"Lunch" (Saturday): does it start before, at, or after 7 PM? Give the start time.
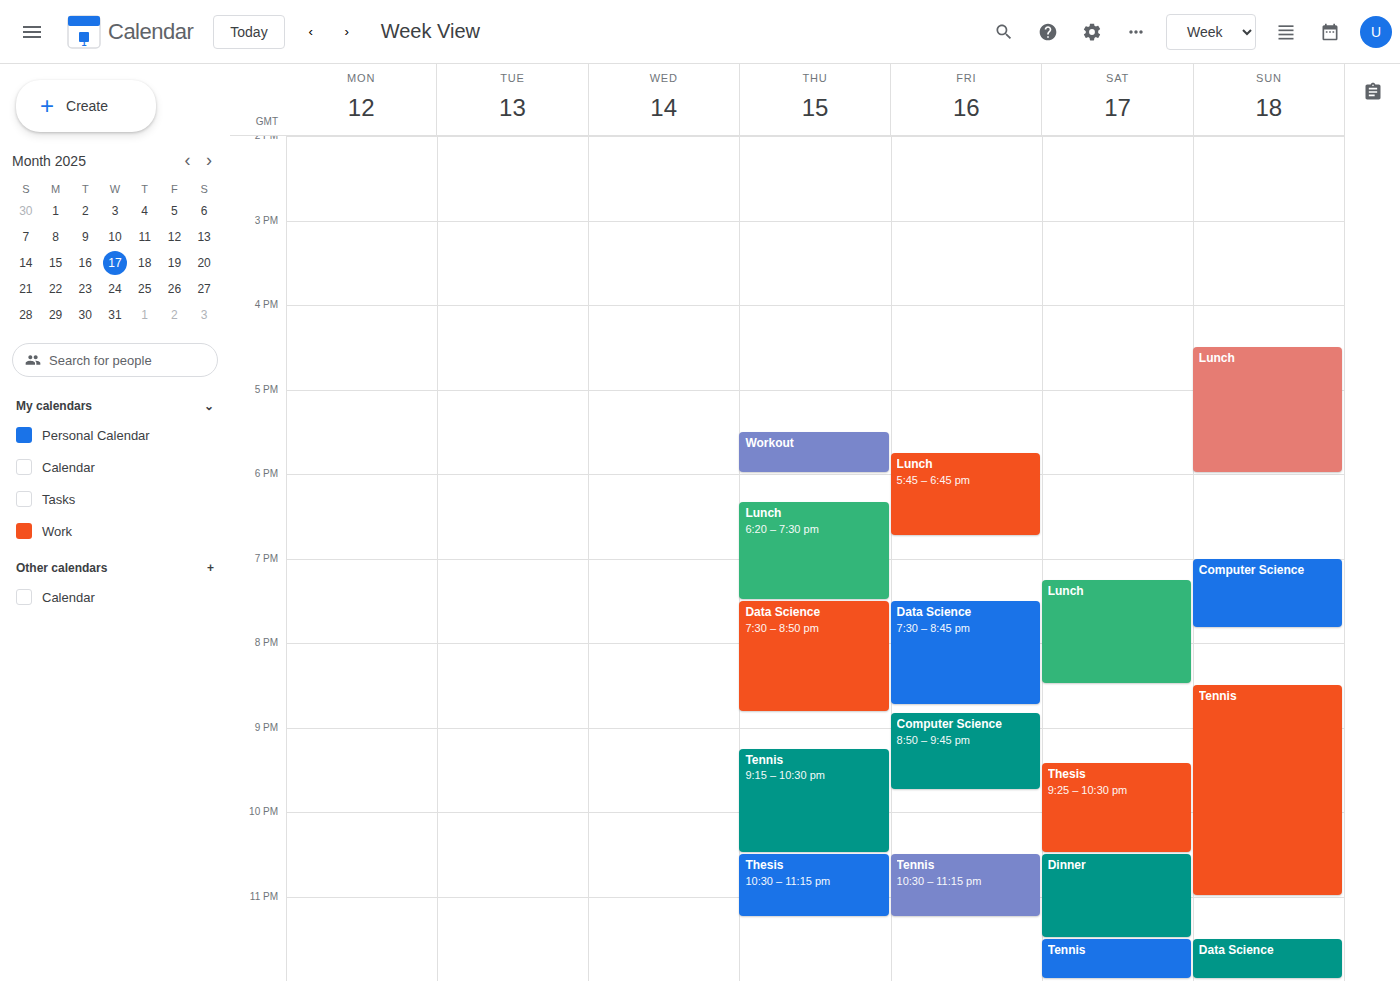
7:15 PM -- after 7 PM, 15 minutes below the 7 PM line.